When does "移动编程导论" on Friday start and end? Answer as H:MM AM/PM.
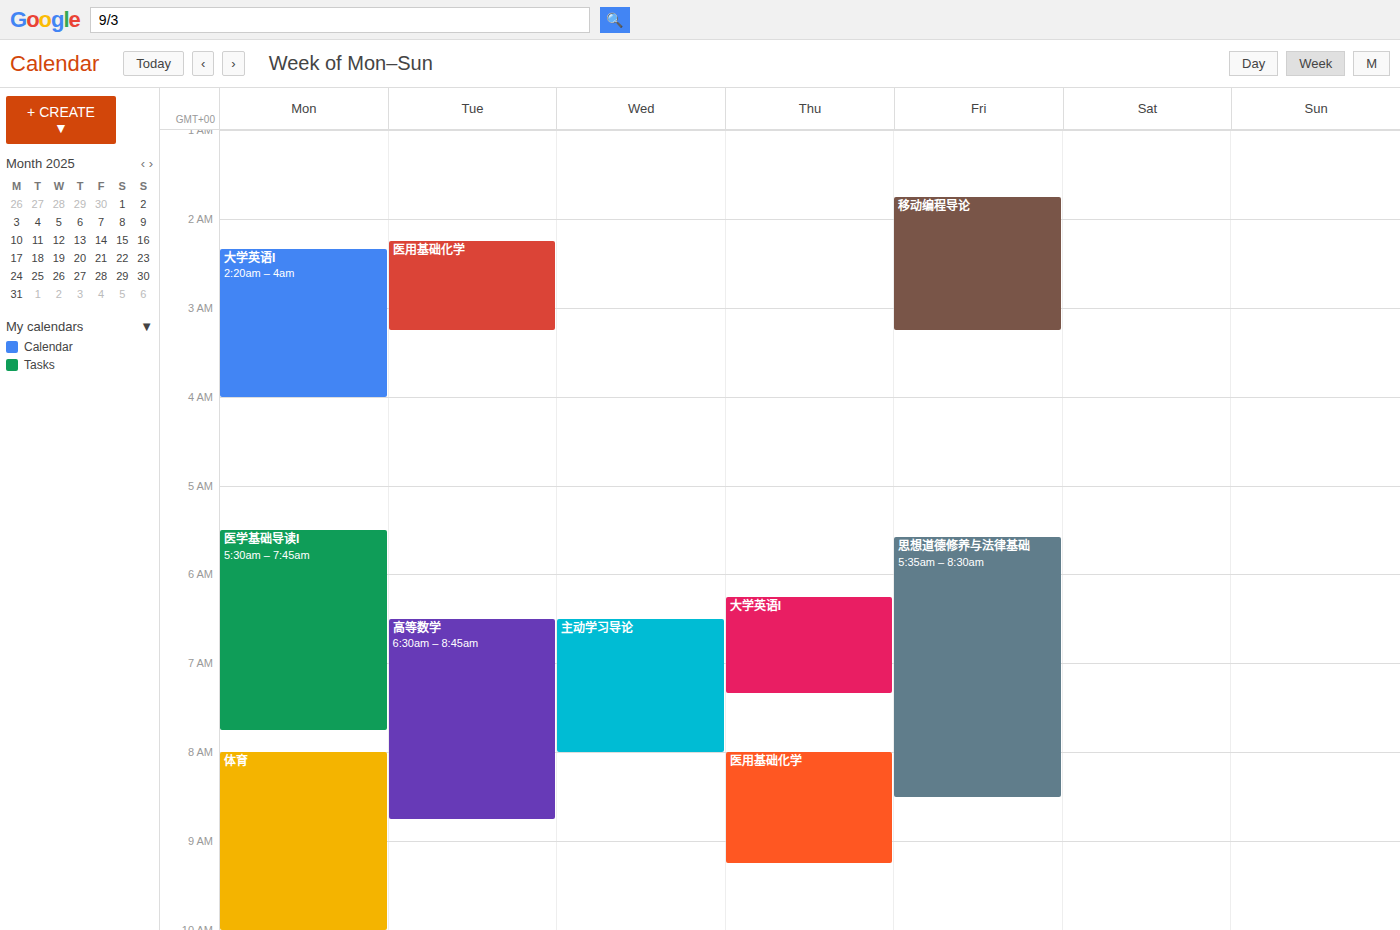
1:45 AM to 3:15 AM